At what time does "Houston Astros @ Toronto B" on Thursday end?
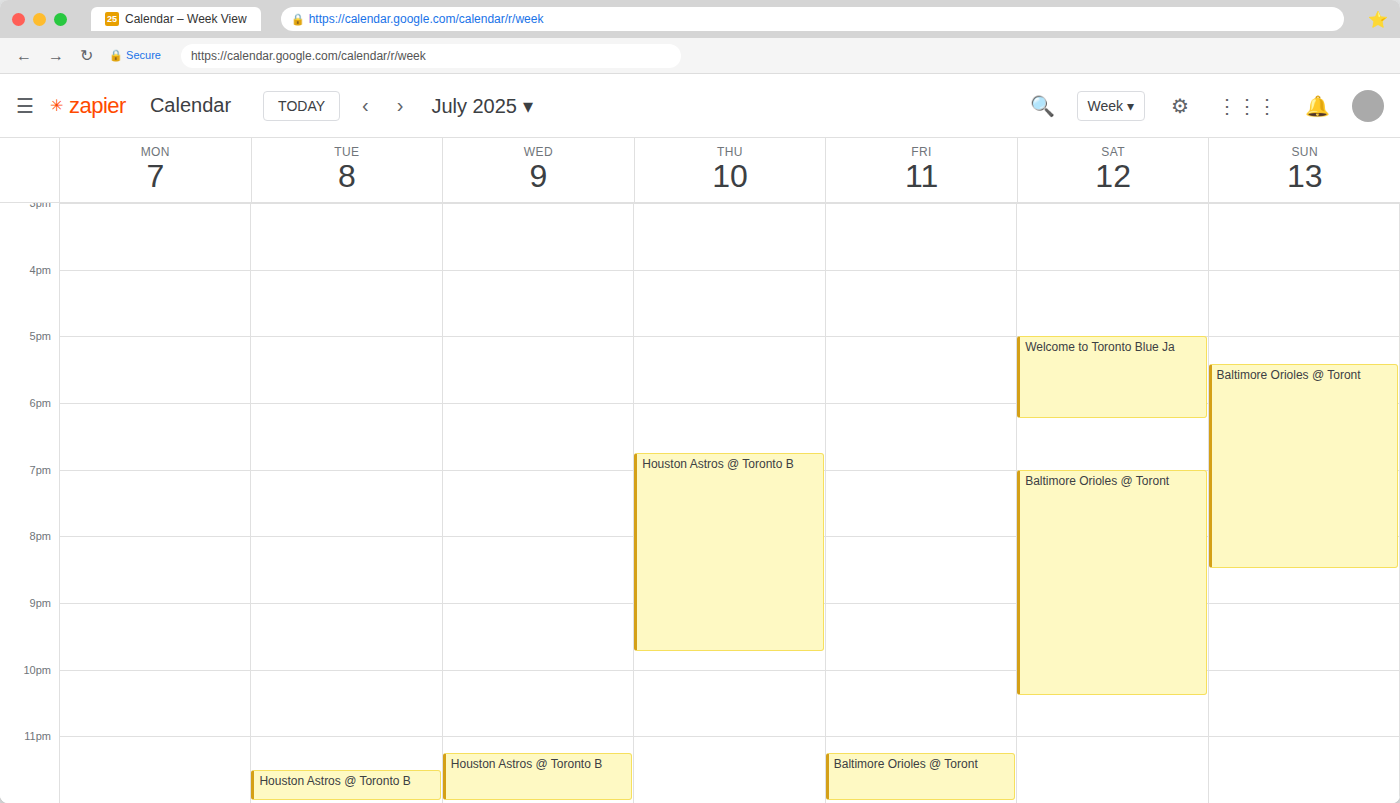
9:45 PM